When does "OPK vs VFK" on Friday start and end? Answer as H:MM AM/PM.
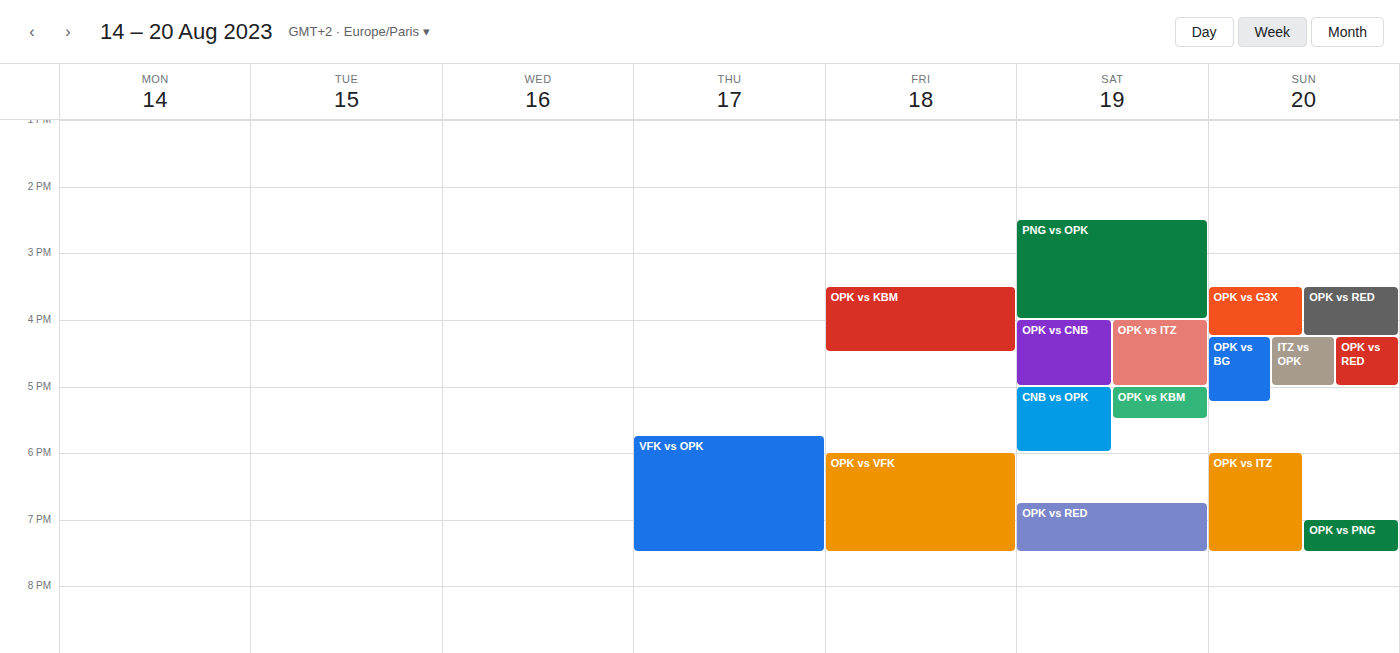
6:00 PM to 7:30 PM